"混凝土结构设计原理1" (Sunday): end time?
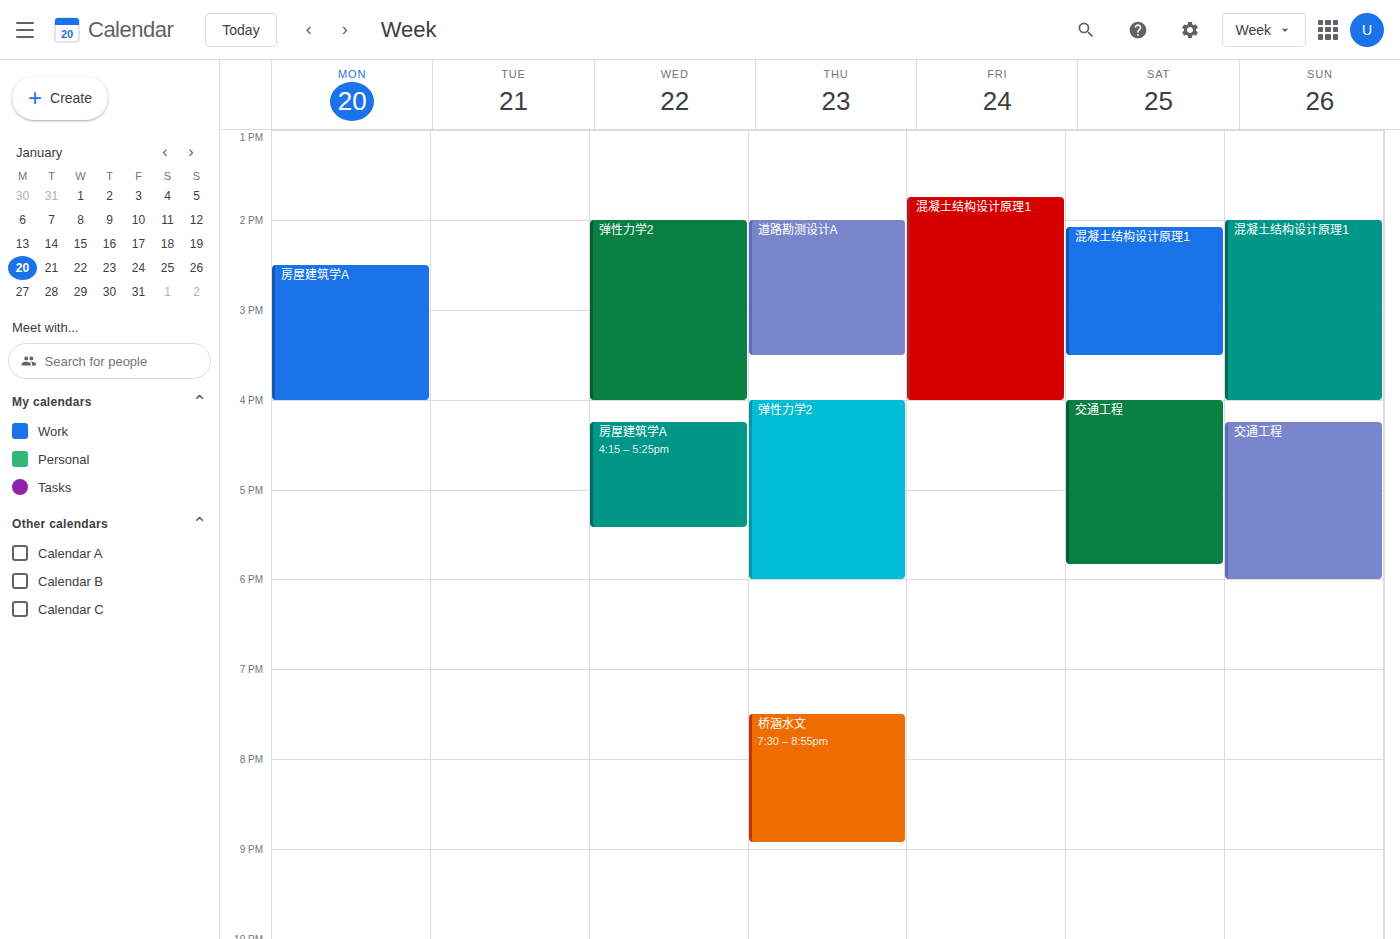
16:00